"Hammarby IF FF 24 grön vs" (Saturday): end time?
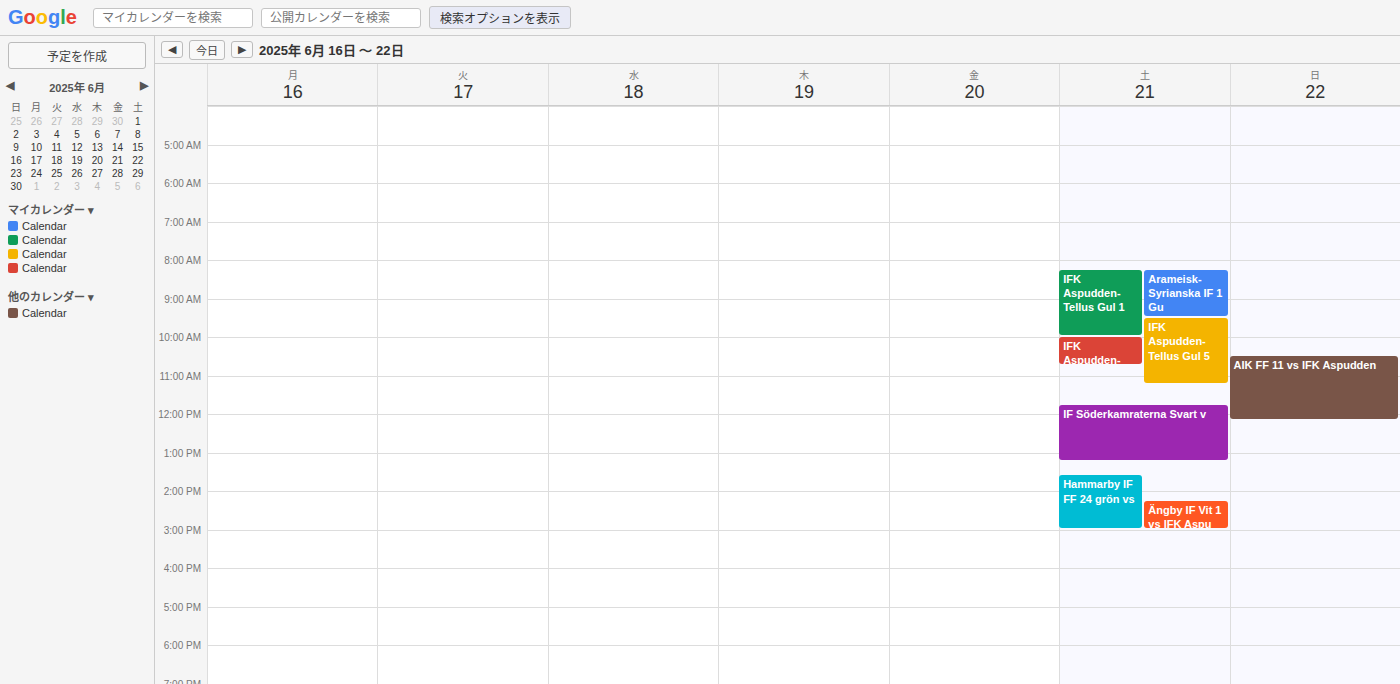
3:00 PM